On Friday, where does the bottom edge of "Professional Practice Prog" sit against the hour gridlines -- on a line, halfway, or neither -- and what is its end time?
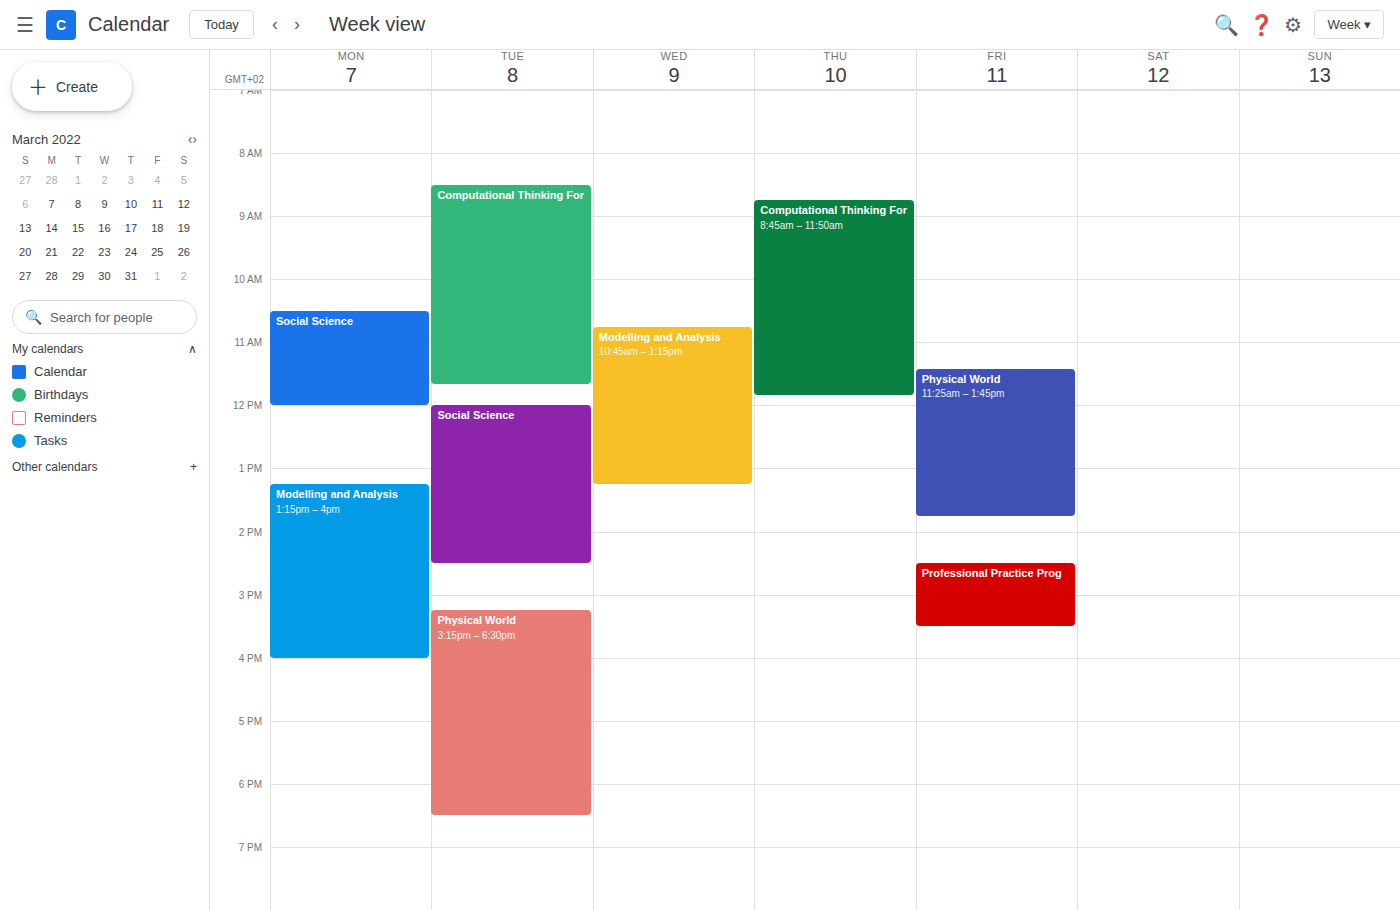
3:30 PM -- halfway between the 3 PM and 4 PM lines.